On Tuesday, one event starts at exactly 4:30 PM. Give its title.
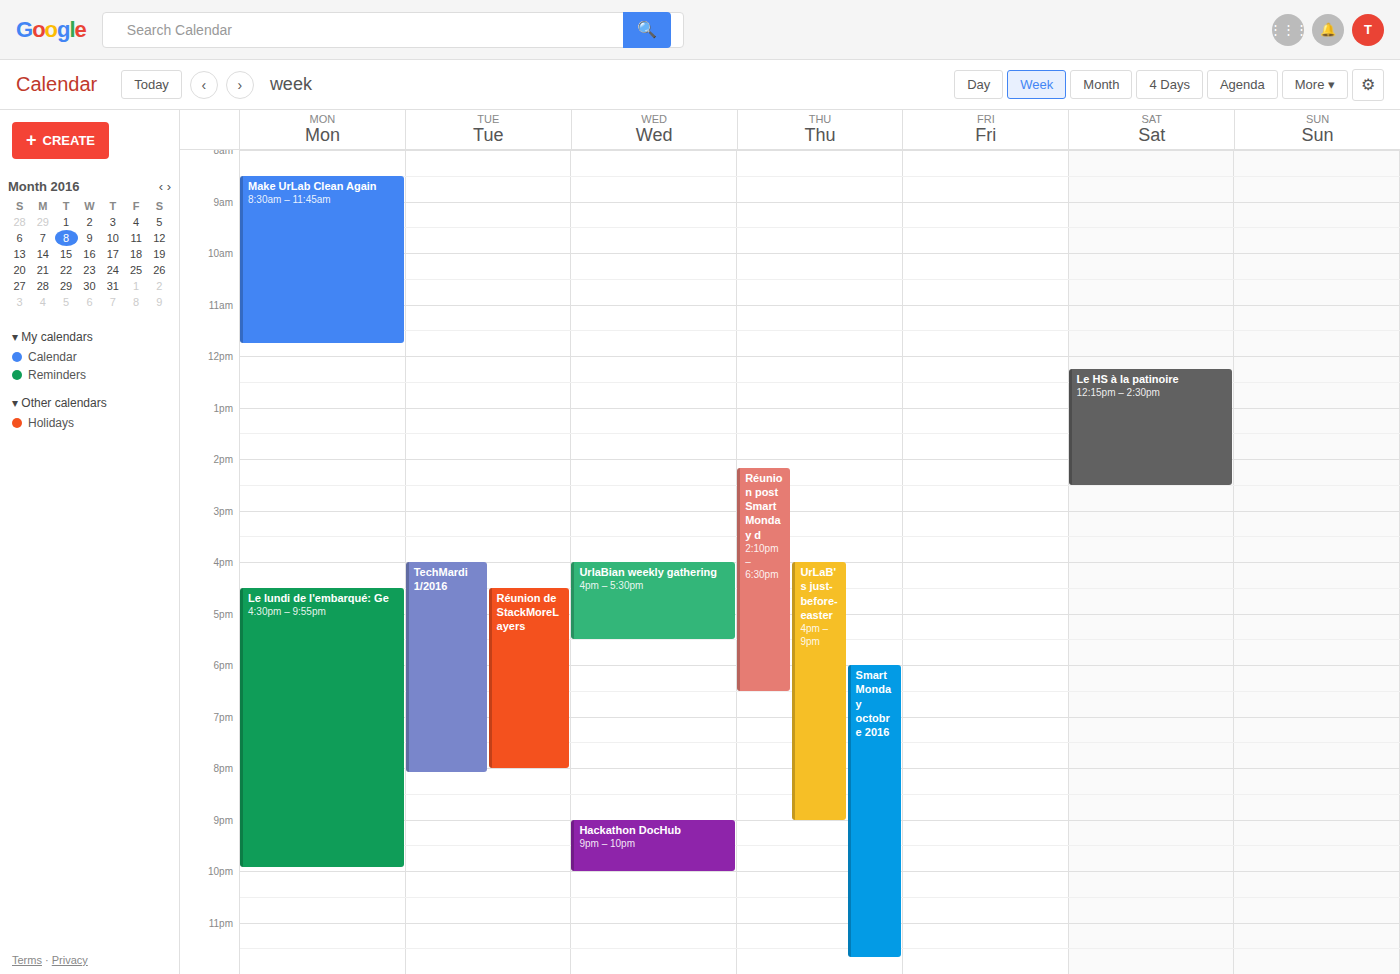
"Réunion de StackMoreLayers"